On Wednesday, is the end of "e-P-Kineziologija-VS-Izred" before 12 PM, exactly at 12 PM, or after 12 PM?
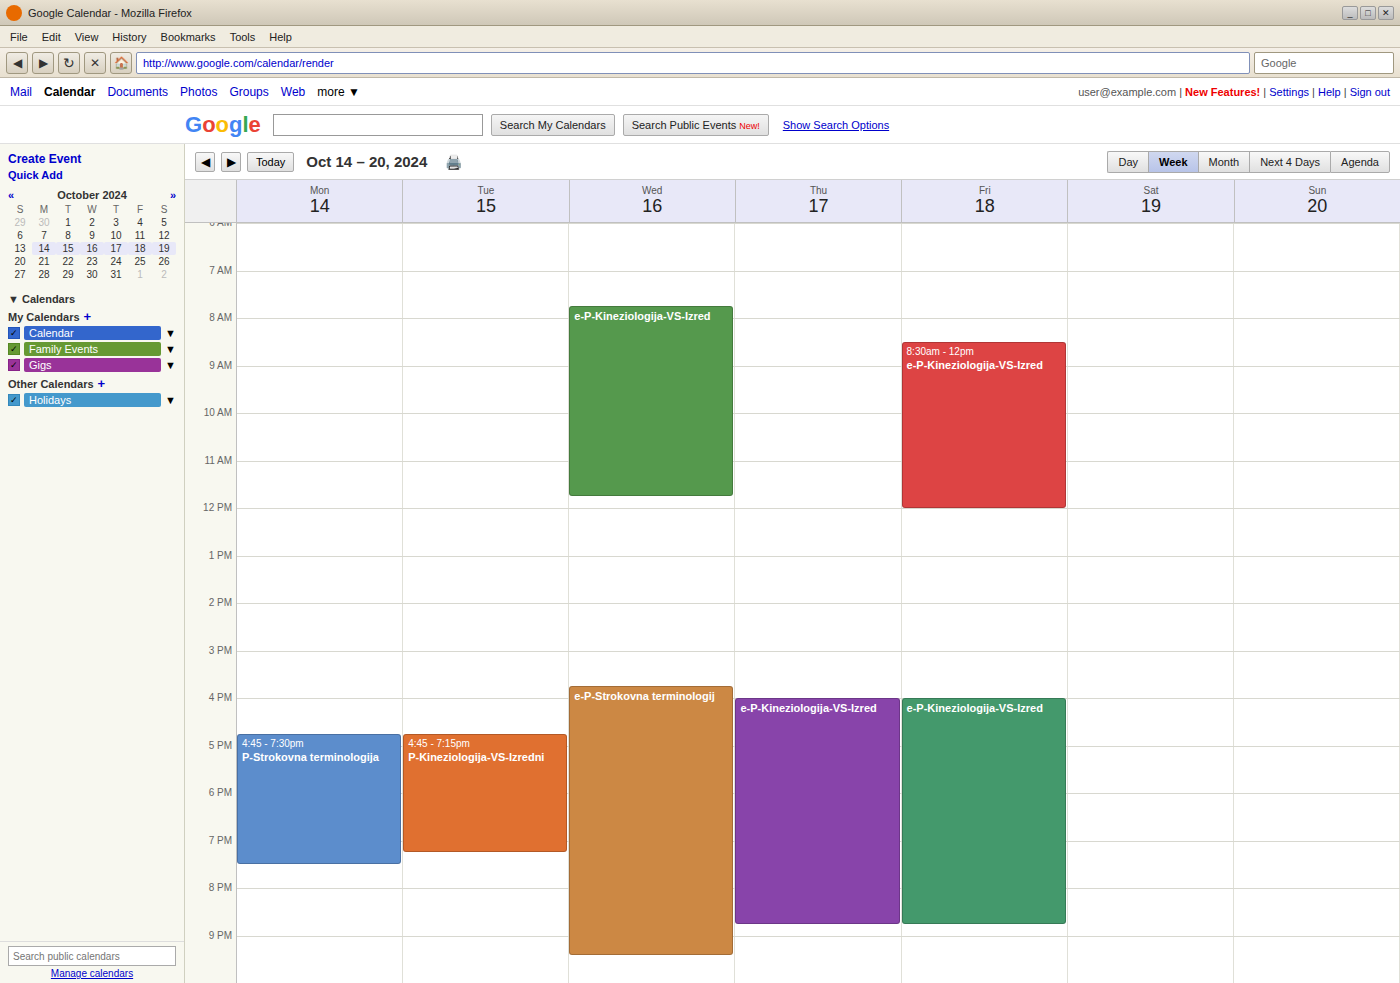
11:45 AM -- before 12 PM, 15 minutes above the 12 PM line.